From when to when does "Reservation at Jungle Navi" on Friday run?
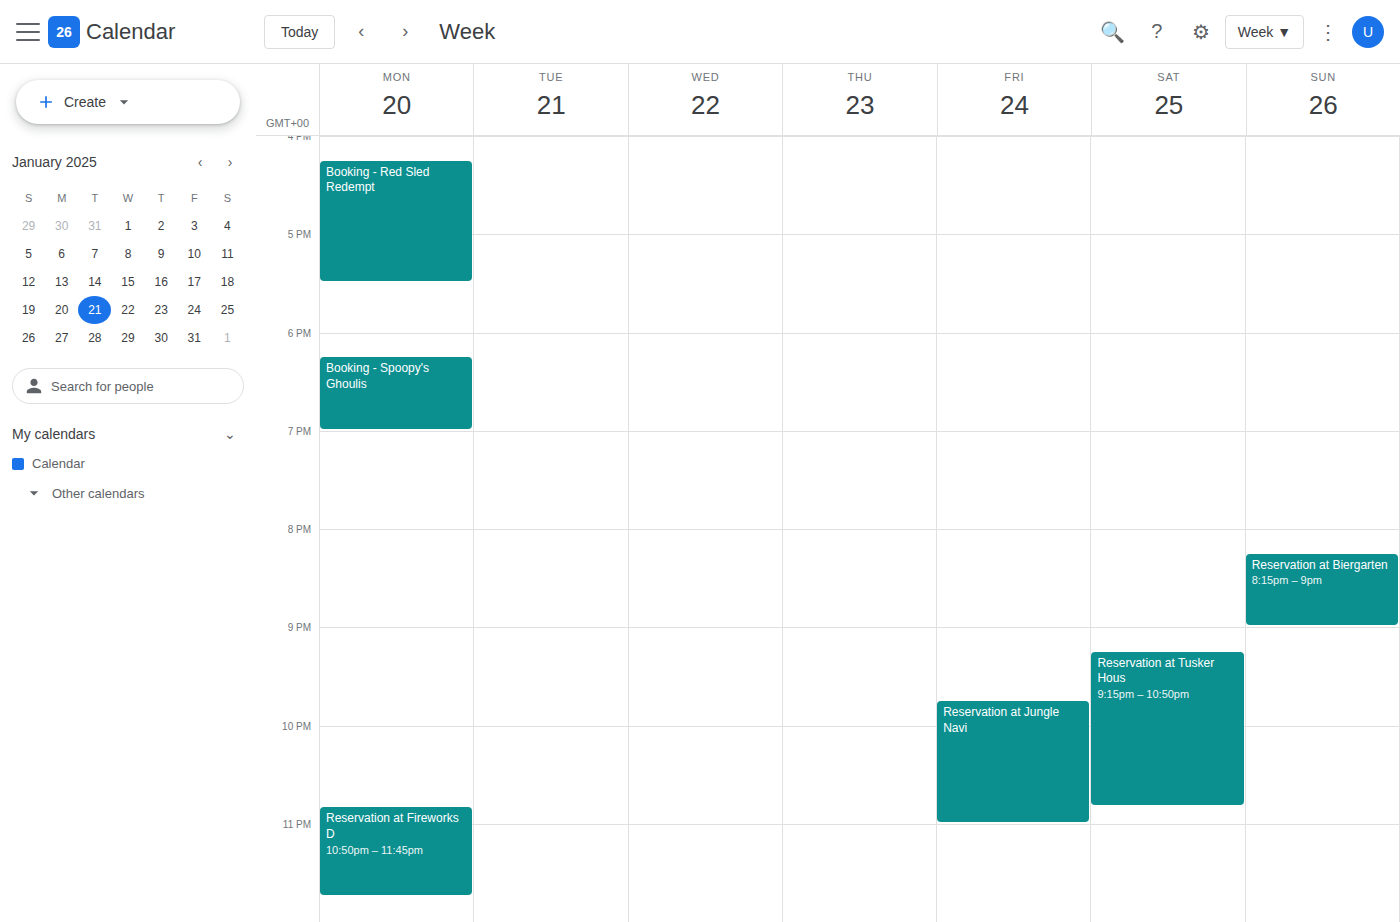
9:45 PM to 11:00 PM